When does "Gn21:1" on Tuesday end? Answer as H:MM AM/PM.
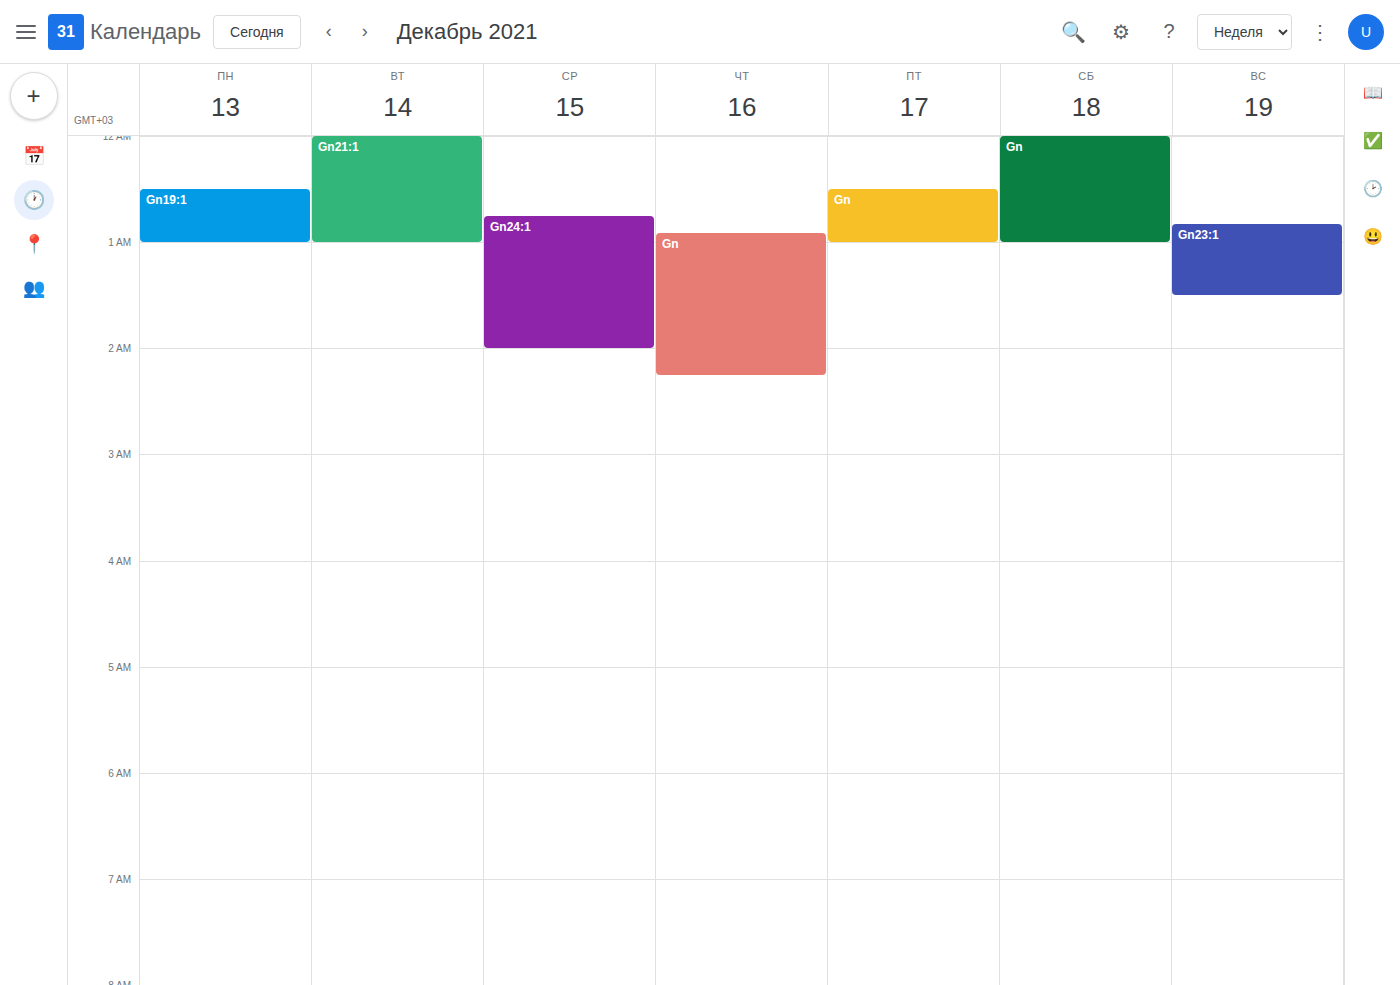
1:00 AM